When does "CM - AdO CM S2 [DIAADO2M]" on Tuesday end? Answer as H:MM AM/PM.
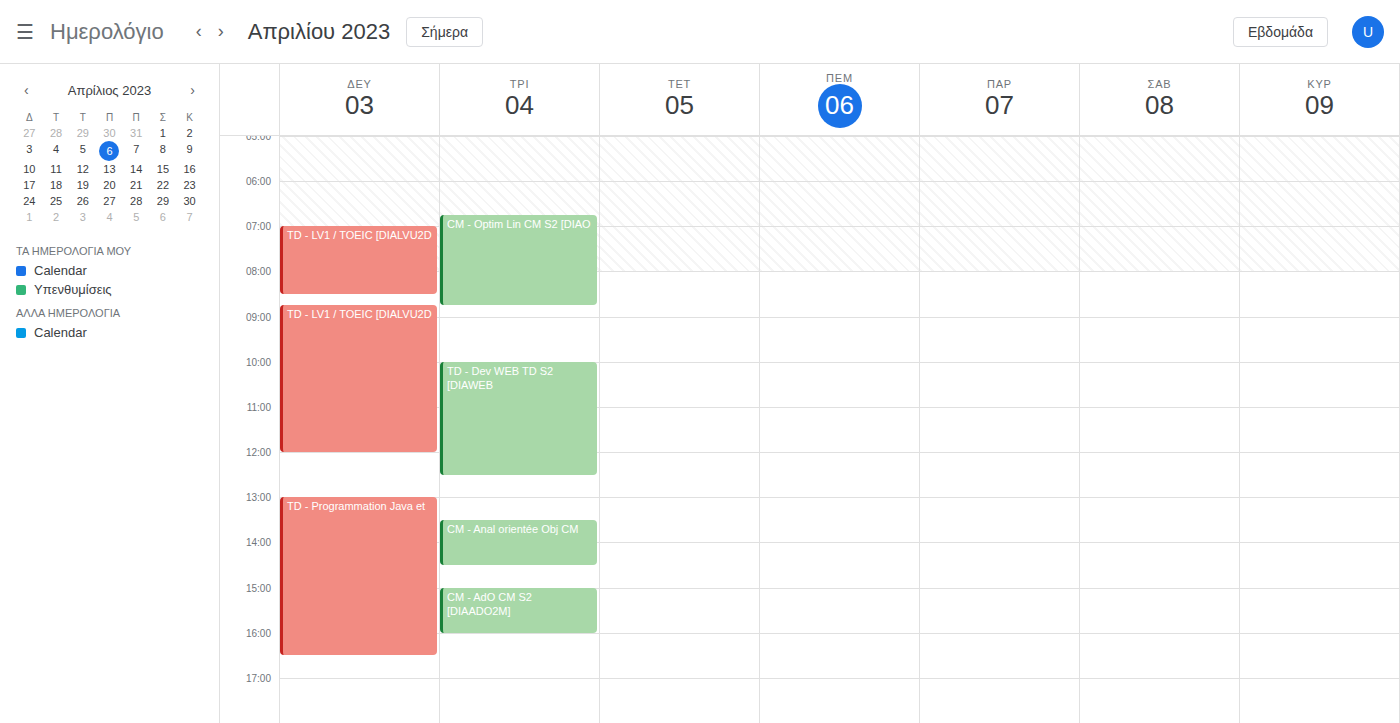
4:00 PM